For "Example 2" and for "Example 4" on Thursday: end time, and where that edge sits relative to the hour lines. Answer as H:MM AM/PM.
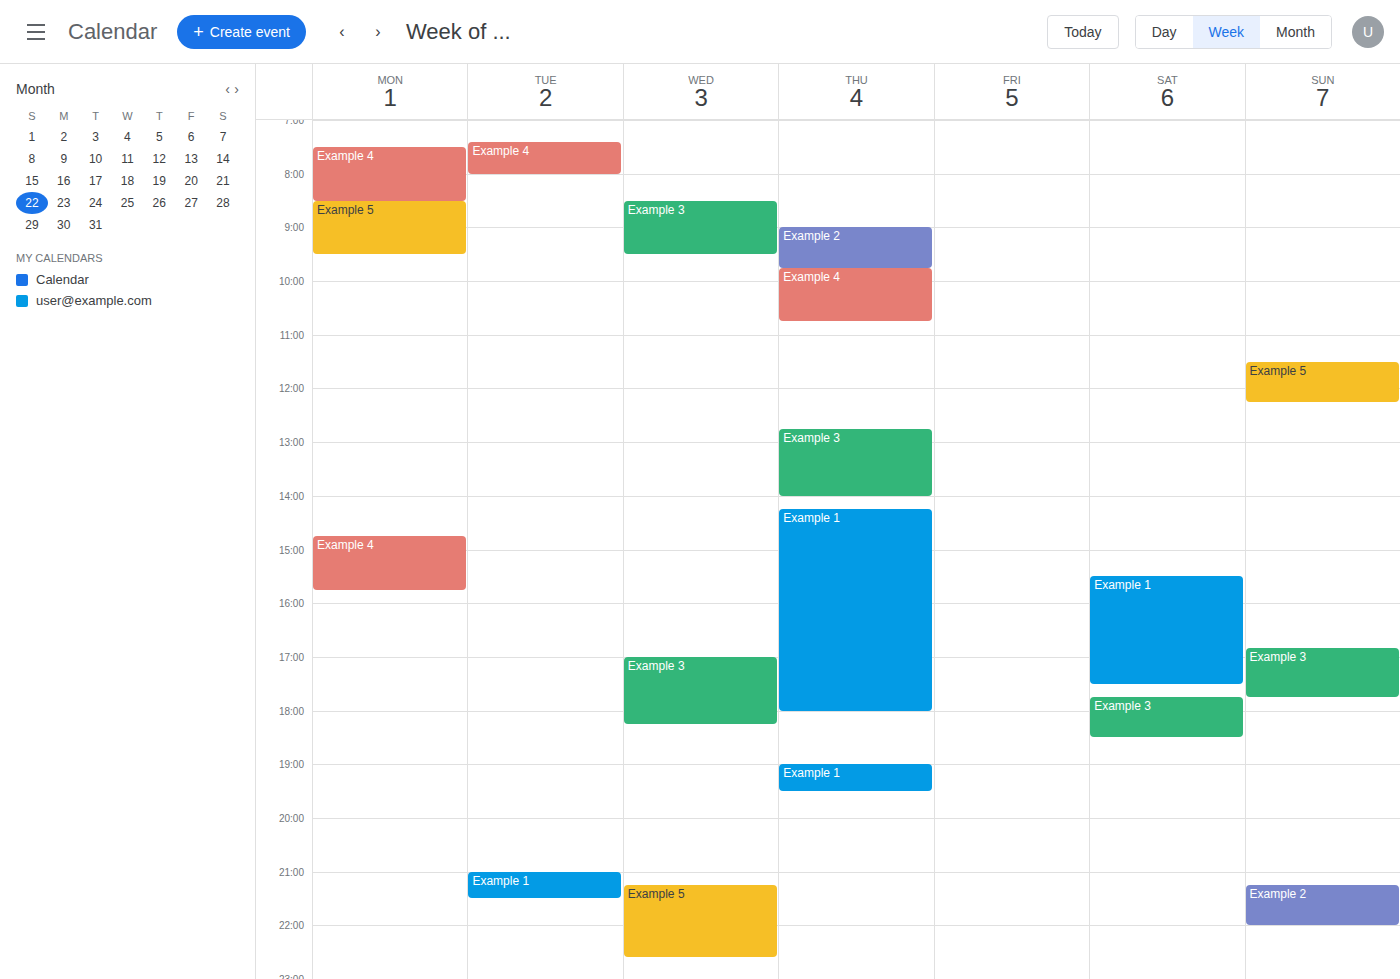
"Example 2": 9:45 AM, neither: three quarters of the way from the 9 AM line to the 10 AM line. "Example 4": 10:45 AM, neither: three quarters of the way from the 10 AM line to the 11 AM line.